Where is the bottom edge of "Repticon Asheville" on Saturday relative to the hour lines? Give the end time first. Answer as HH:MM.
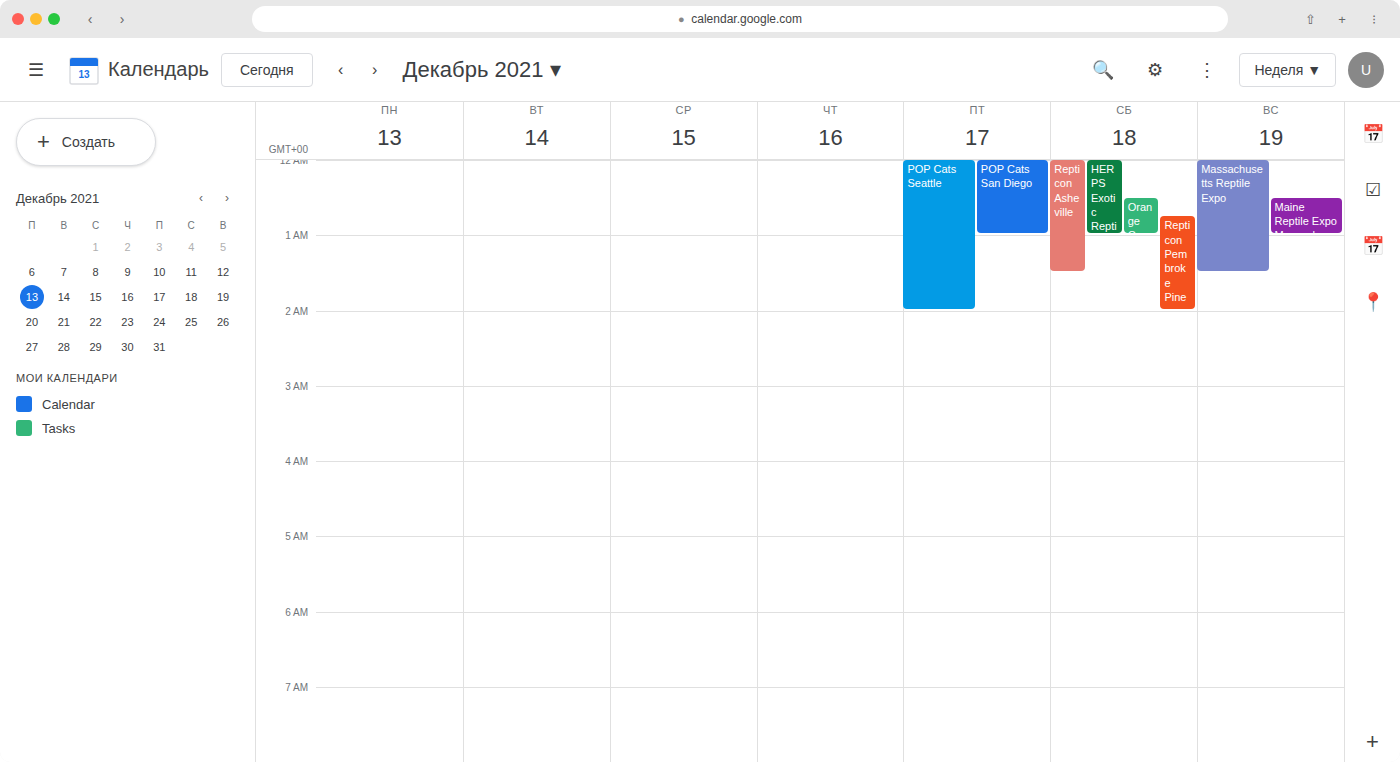
01:30 -- halfway between the 01:00 and 02:00 lines.